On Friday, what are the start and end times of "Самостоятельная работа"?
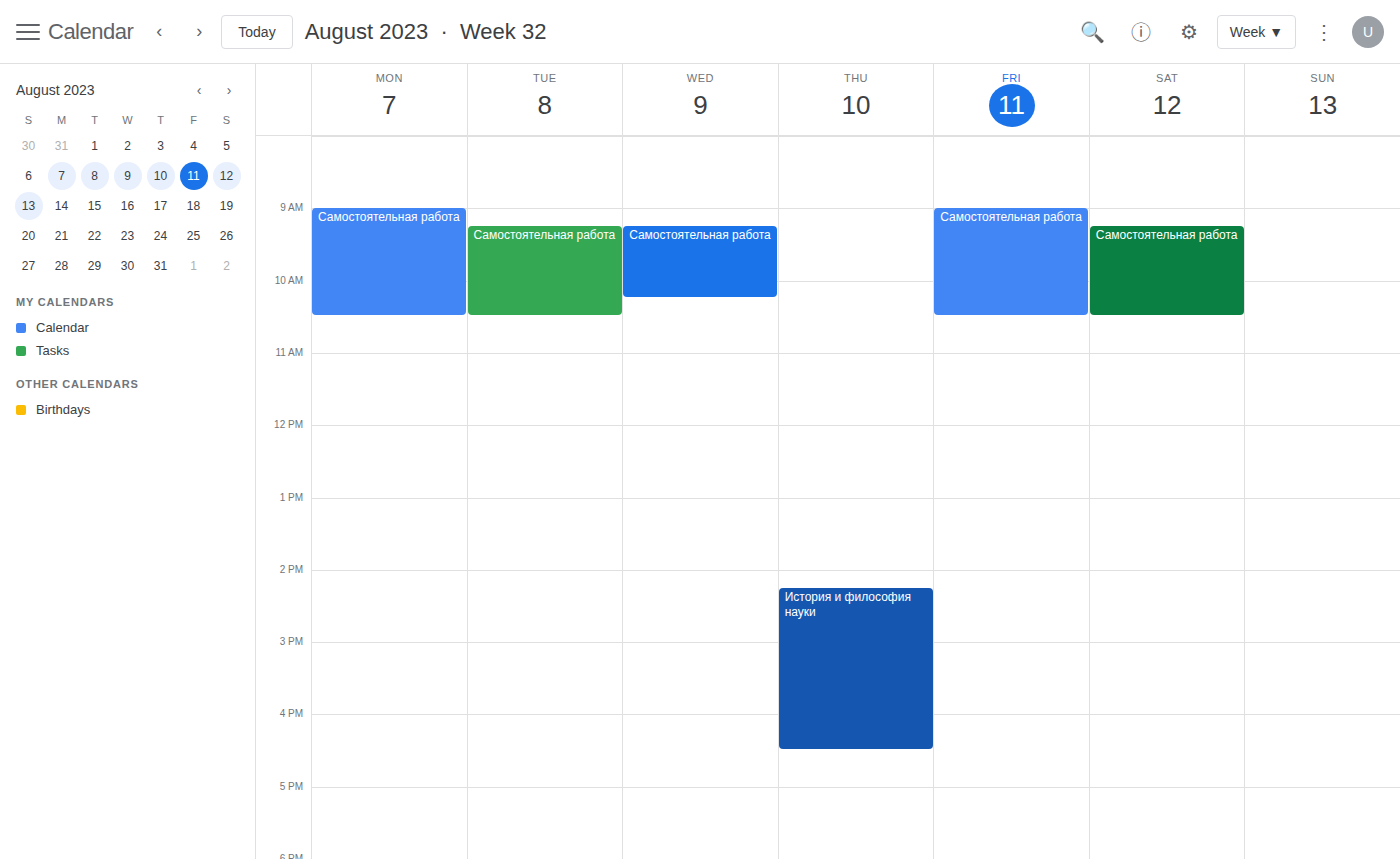
9:00 AM to 10:30 AM